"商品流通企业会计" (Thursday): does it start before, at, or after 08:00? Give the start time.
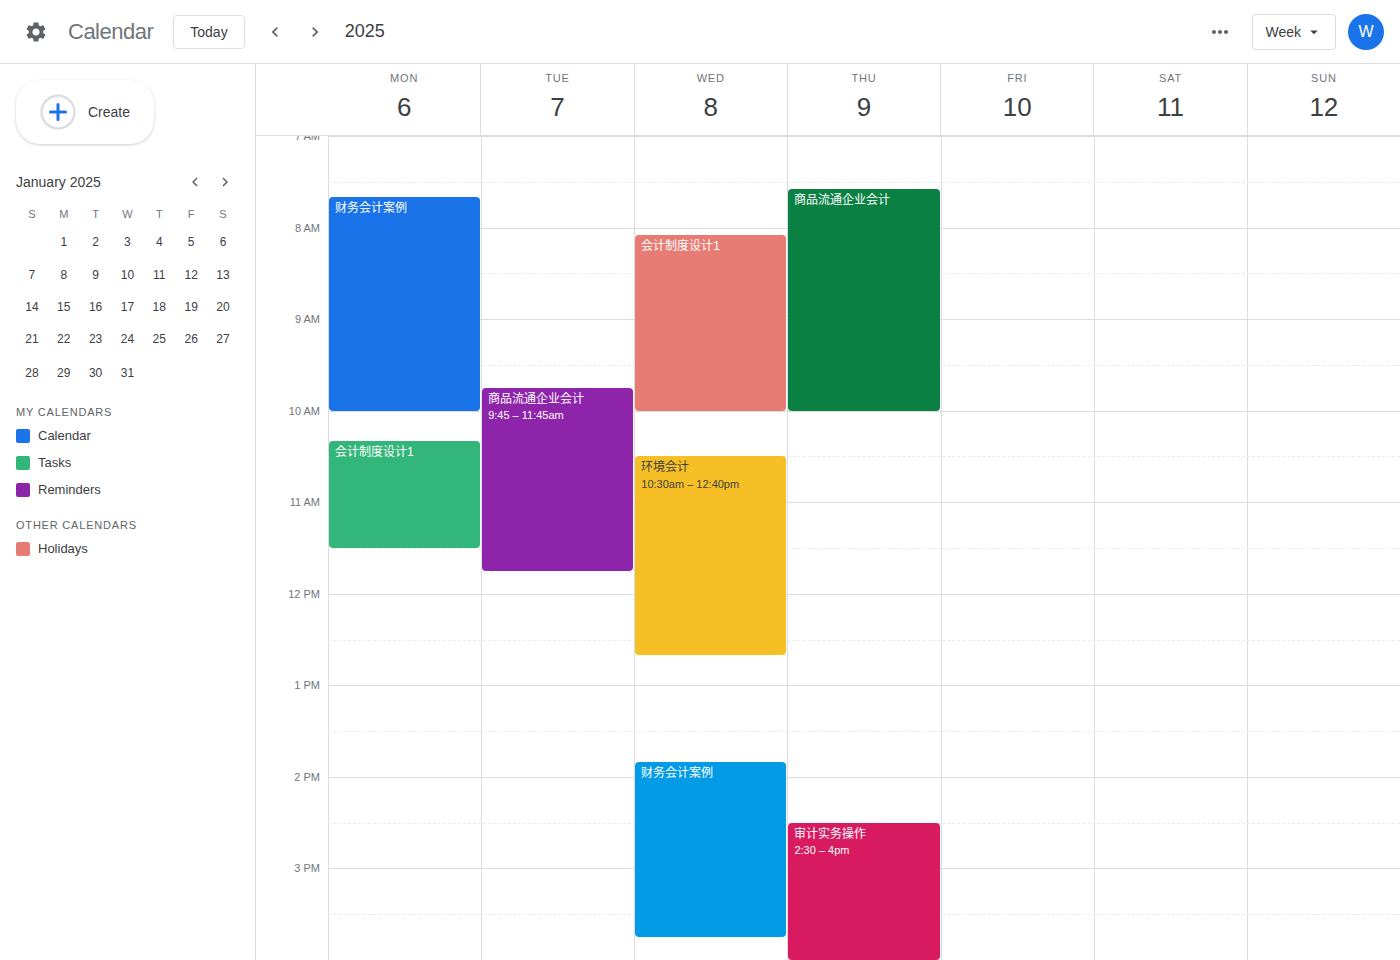
07:35 -- before 08:00, 25 minutes above the 08:00 line.